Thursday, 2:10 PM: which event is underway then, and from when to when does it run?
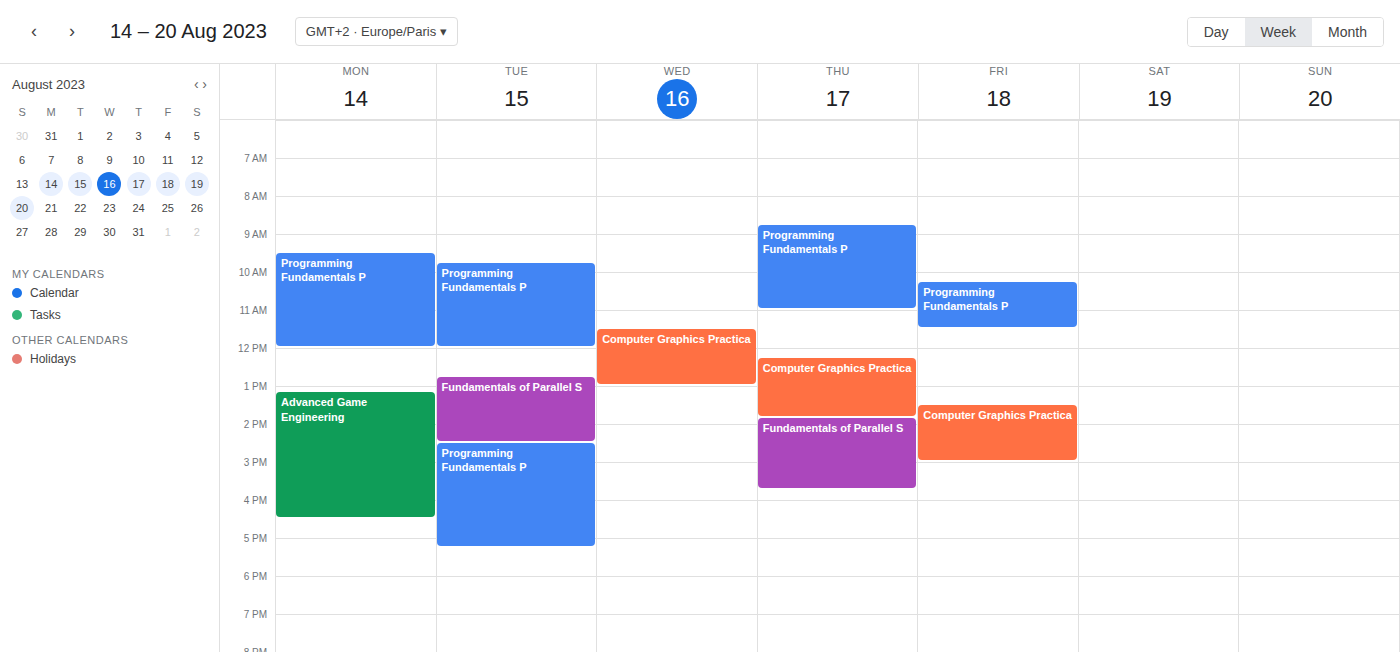
"Fundamentals of Parallel S", 1:50 PM to 3:45 PM